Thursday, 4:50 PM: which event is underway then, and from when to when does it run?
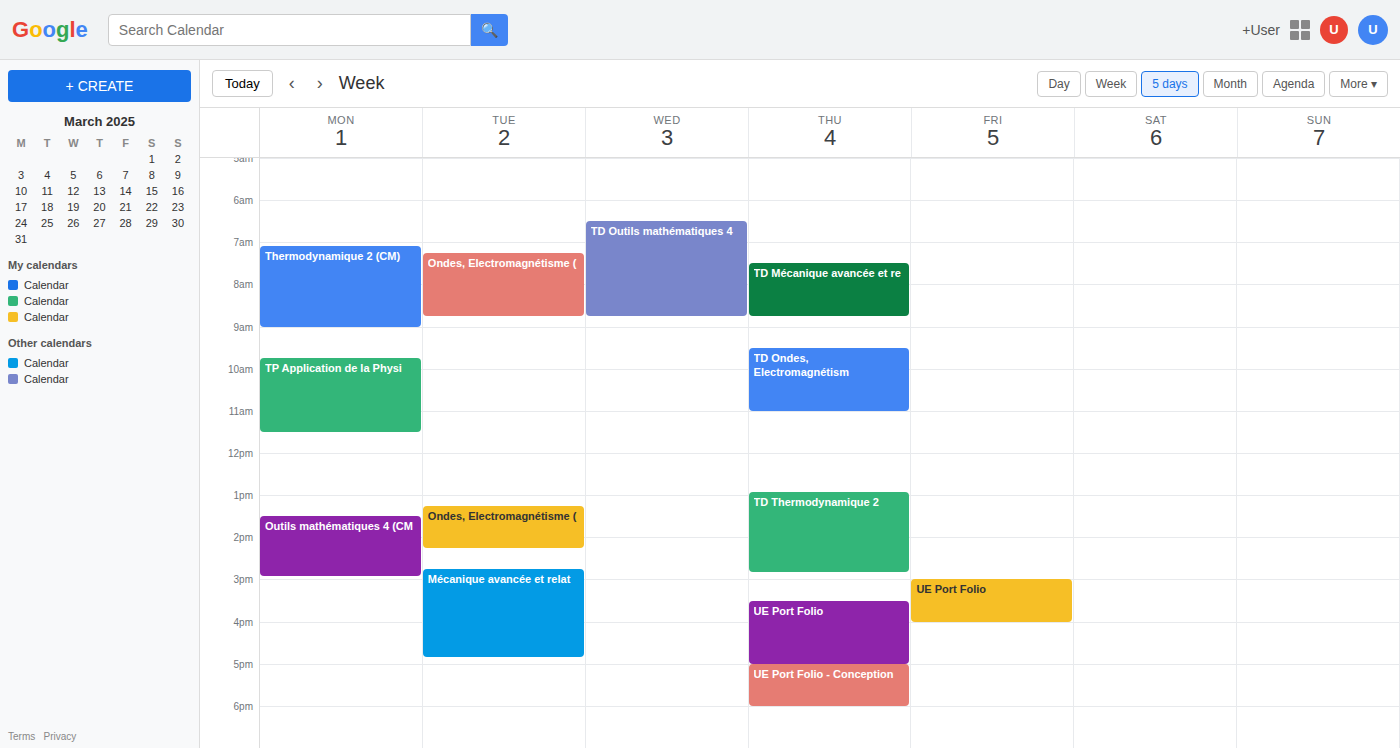
"UE Port Folio", 3:30 PM to 5:00 PM